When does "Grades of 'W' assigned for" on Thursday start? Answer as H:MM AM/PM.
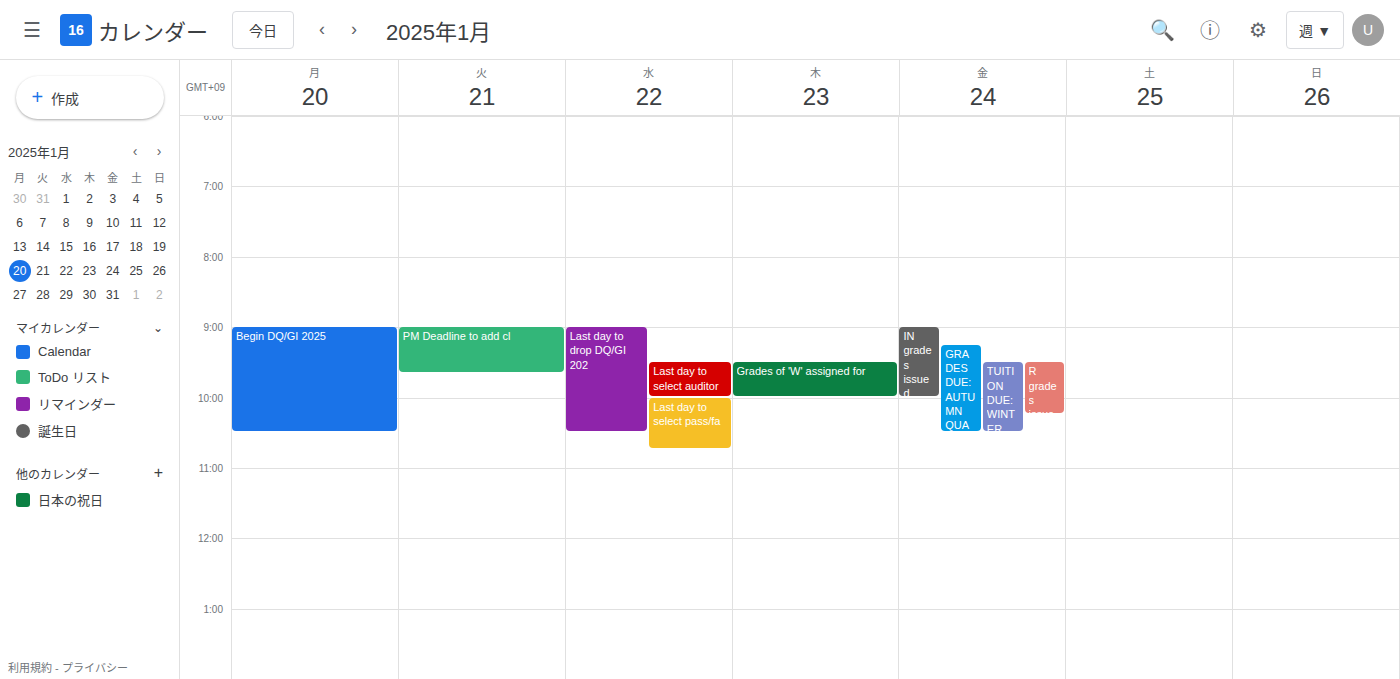
9:30 AM